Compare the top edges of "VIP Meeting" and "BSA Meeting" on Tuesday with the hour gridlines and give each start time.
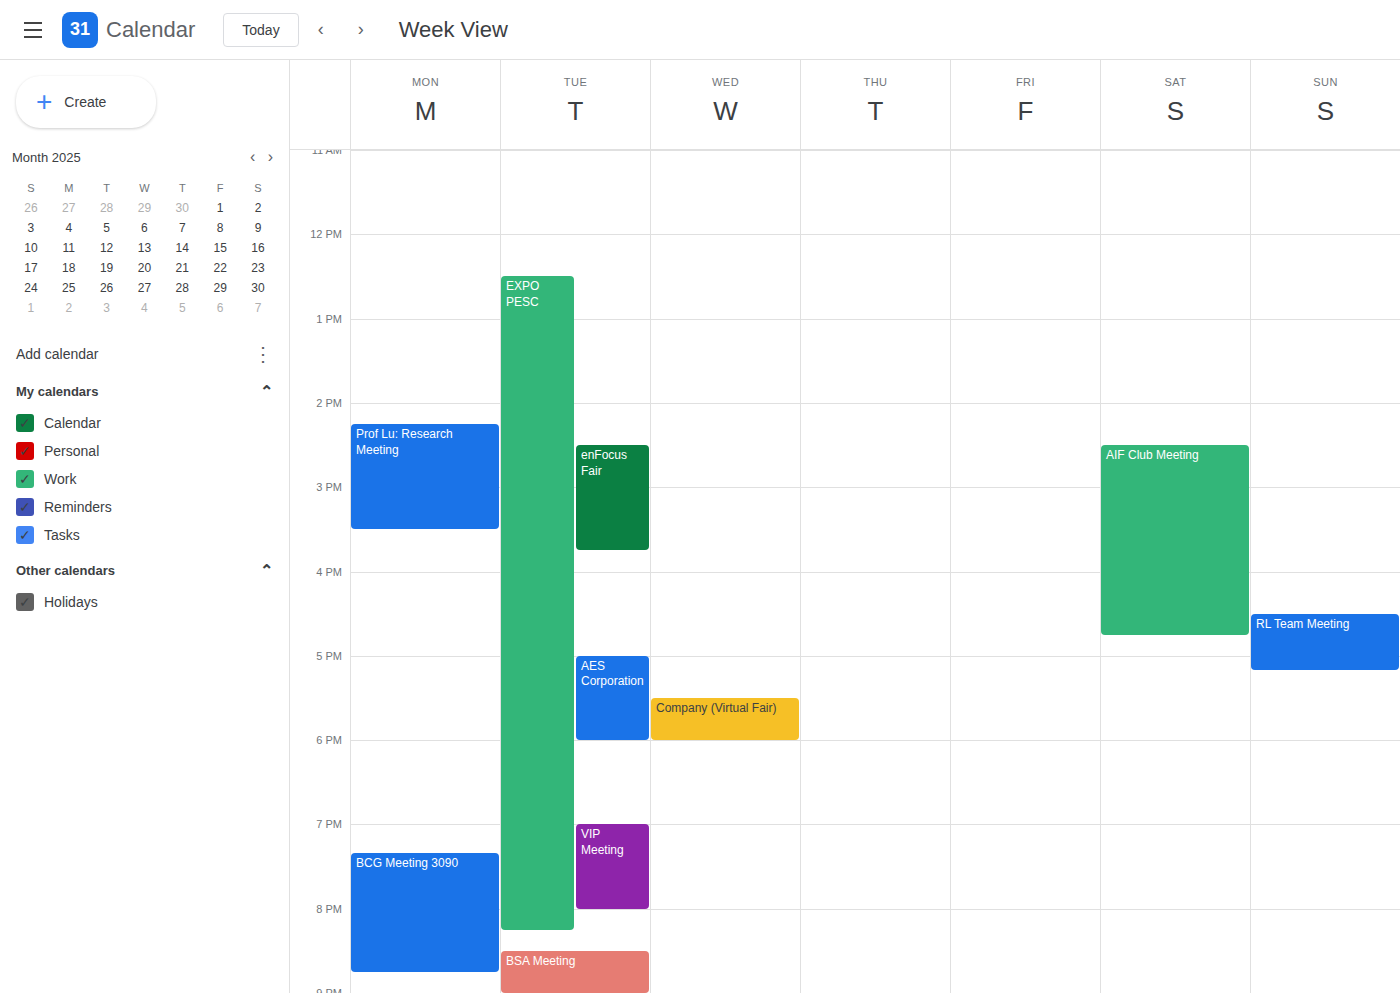
"VIP Meeting": 19:00, exactly on the 19:00 line. "BSA Meeting": 20:30, halfway between the 20:00 and 21:00 lines.